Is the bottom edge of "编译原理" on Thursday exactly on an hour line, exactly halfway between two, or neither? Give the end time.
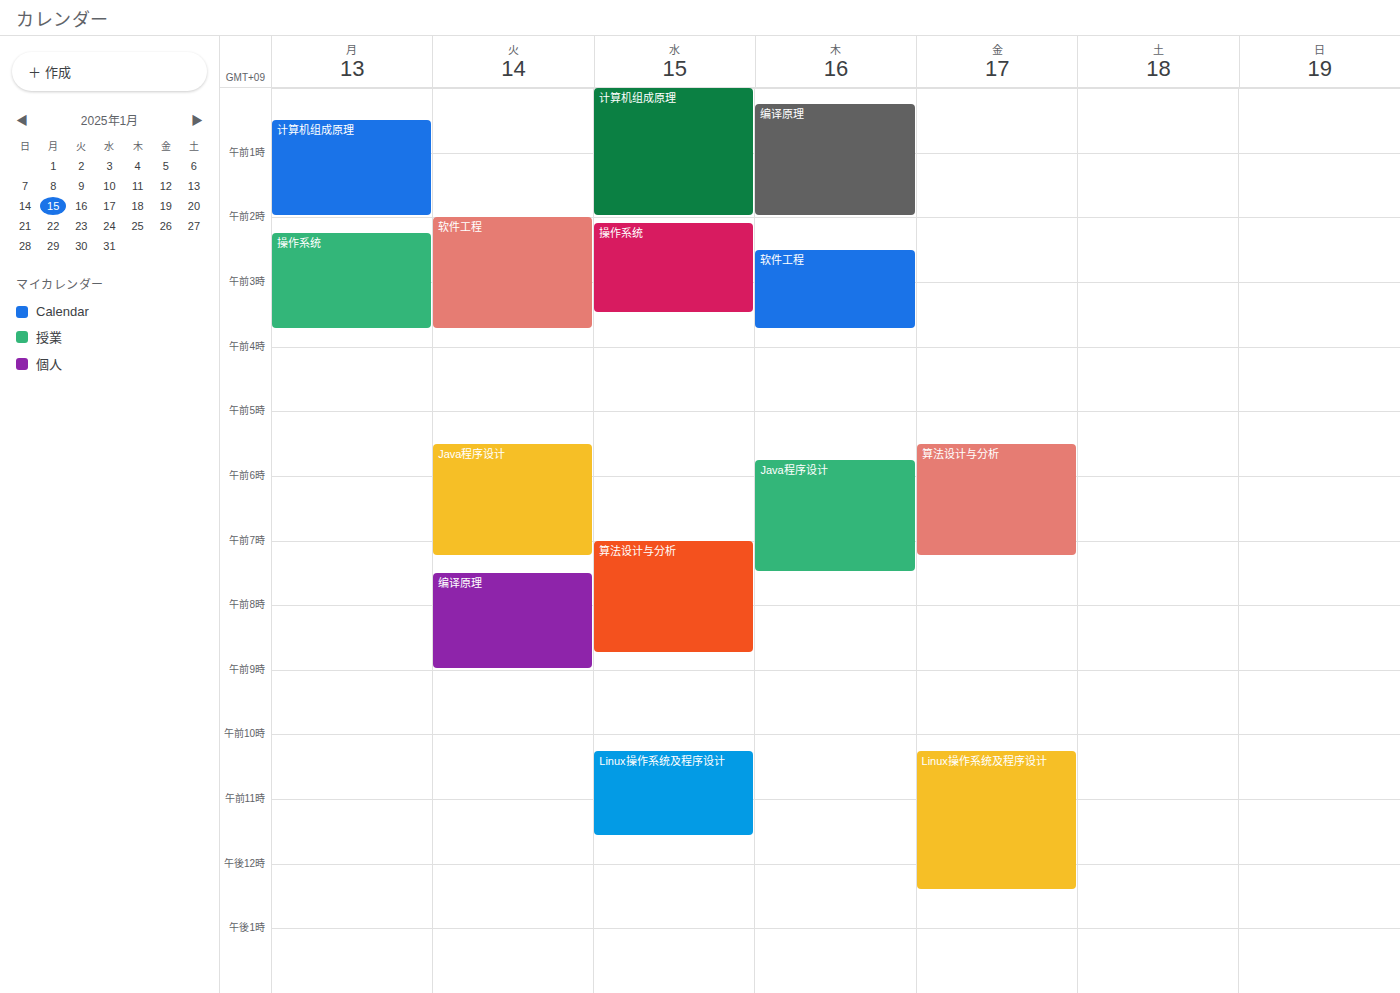
2:00 AM -- exactly on the 2 AM line.